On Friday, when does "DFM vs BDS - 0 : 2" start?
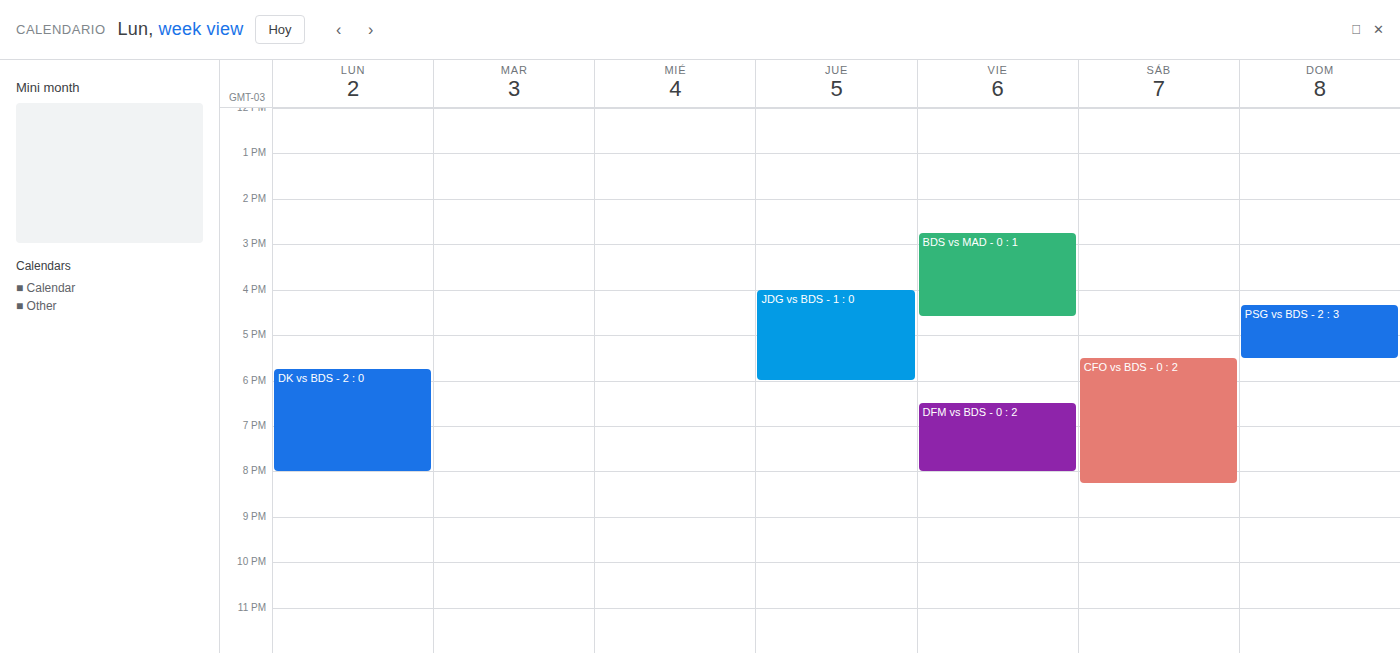
6:30 PM